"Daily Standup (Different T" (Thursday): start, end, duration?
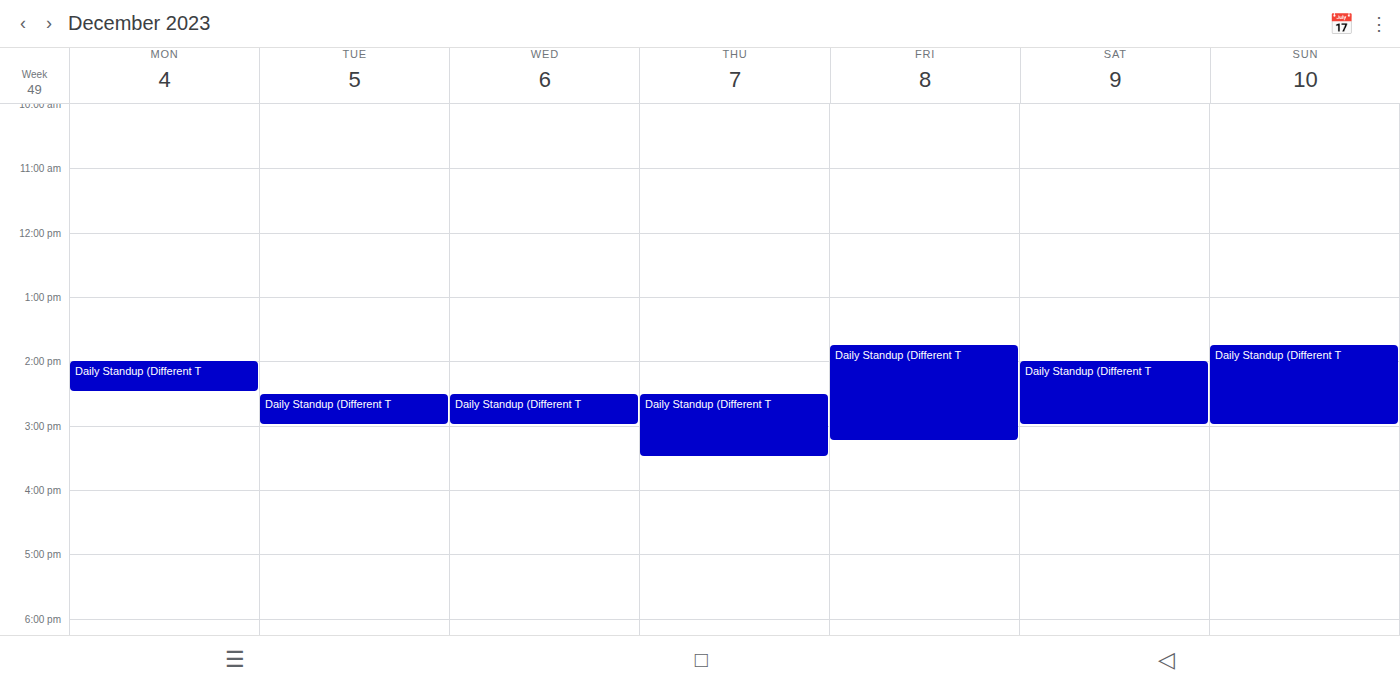
2:30 PM to 3:30 PM, 1 hour